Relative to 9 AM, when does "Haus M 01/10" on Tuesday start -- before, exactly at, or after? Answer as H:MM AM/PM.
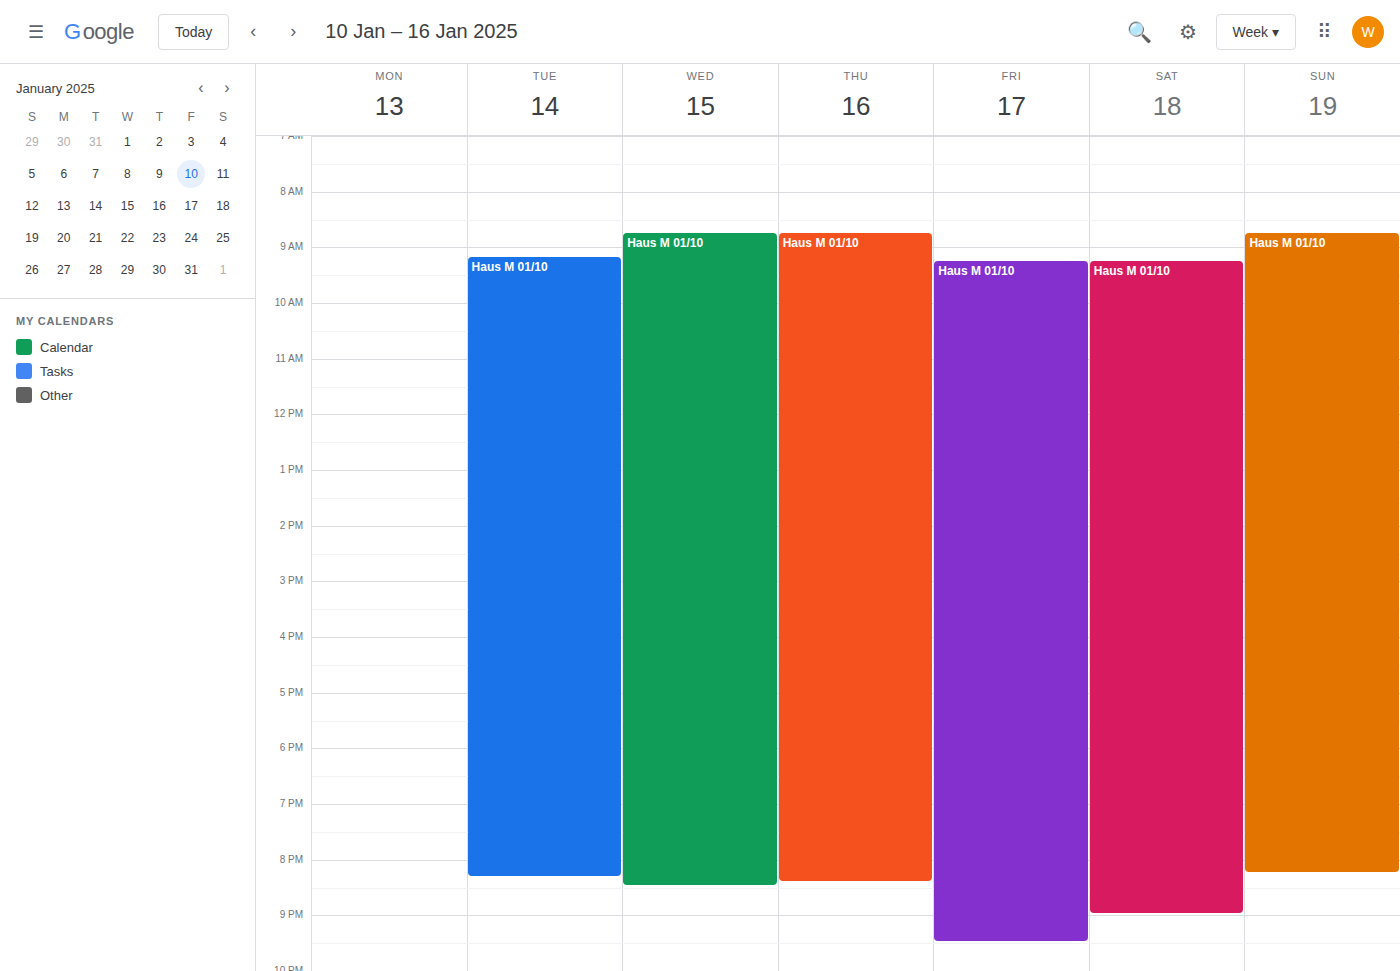
9:10 AM -- after 9 AM, 10 minutes below the 9 AM line.